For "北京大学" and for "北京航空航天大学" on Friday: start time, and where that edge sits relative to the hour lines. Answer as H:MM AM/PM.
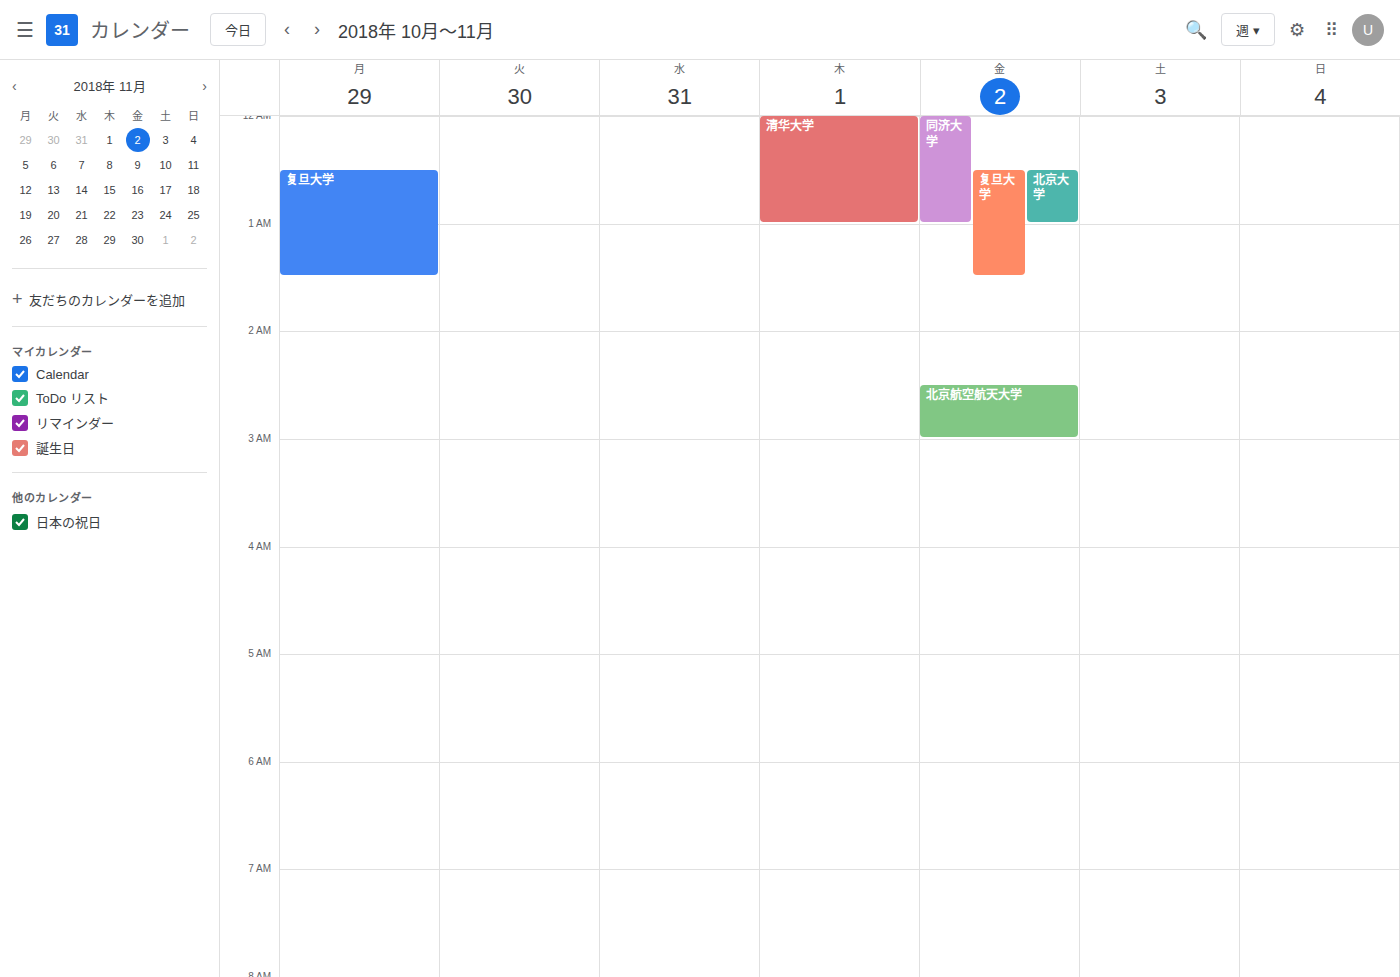
"北京大学": 12:30 AM, halfway between the 12 AM and 1 AM lines. "北京航空航天大学": 2:30 AM, halfway between the 2 AM and 3 AM lines.